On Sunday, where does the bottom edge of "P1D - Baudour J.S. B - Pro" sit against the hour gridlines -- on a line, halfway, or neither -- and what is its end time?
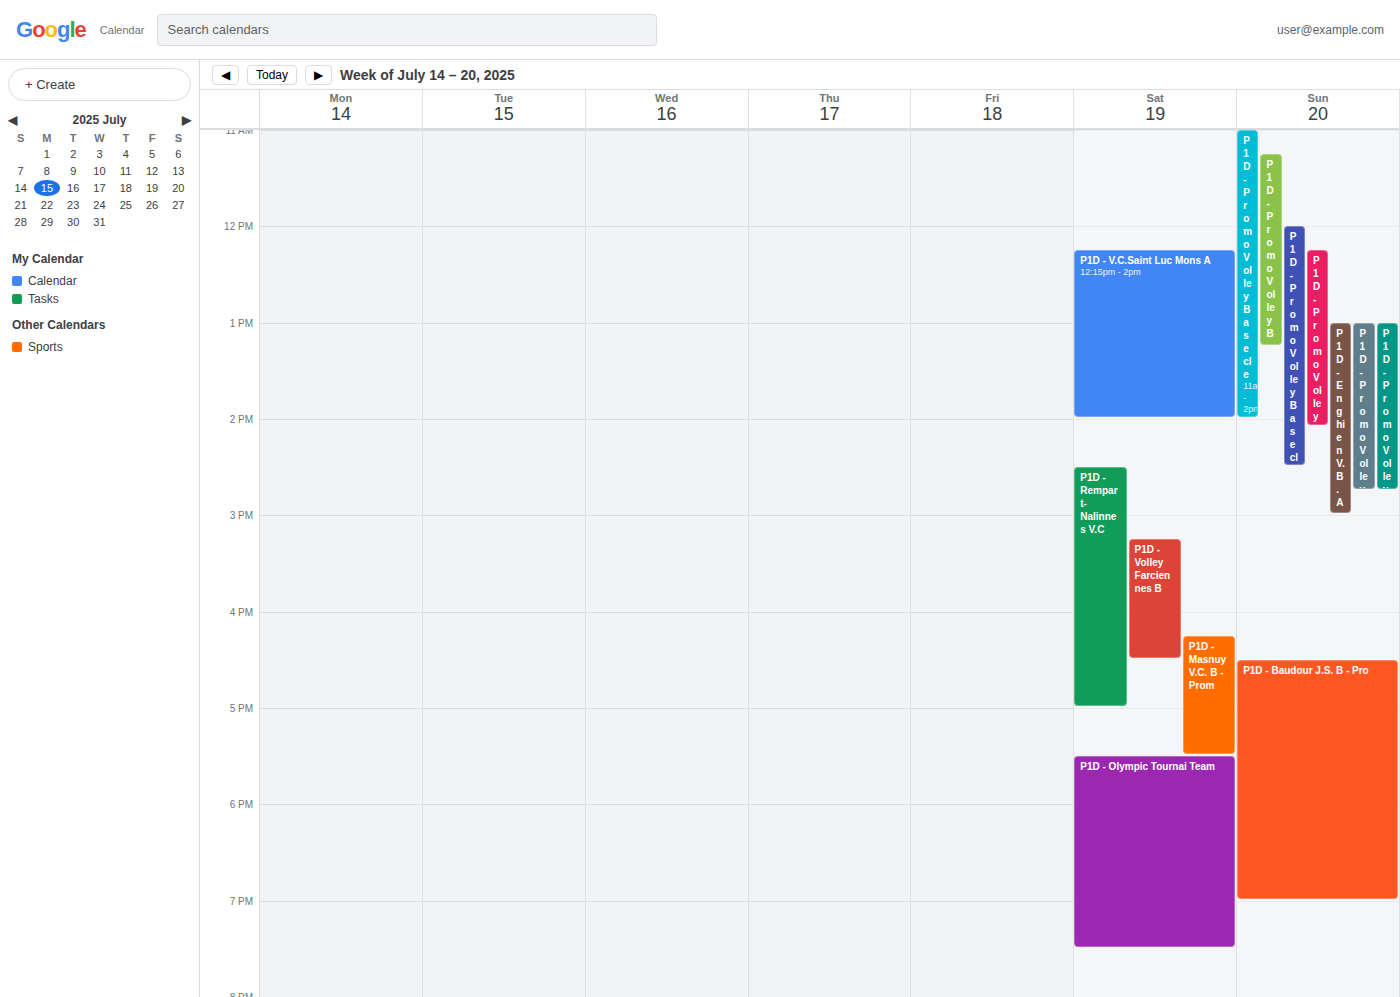
7:00 PM -- exactly on the 7 PM line.